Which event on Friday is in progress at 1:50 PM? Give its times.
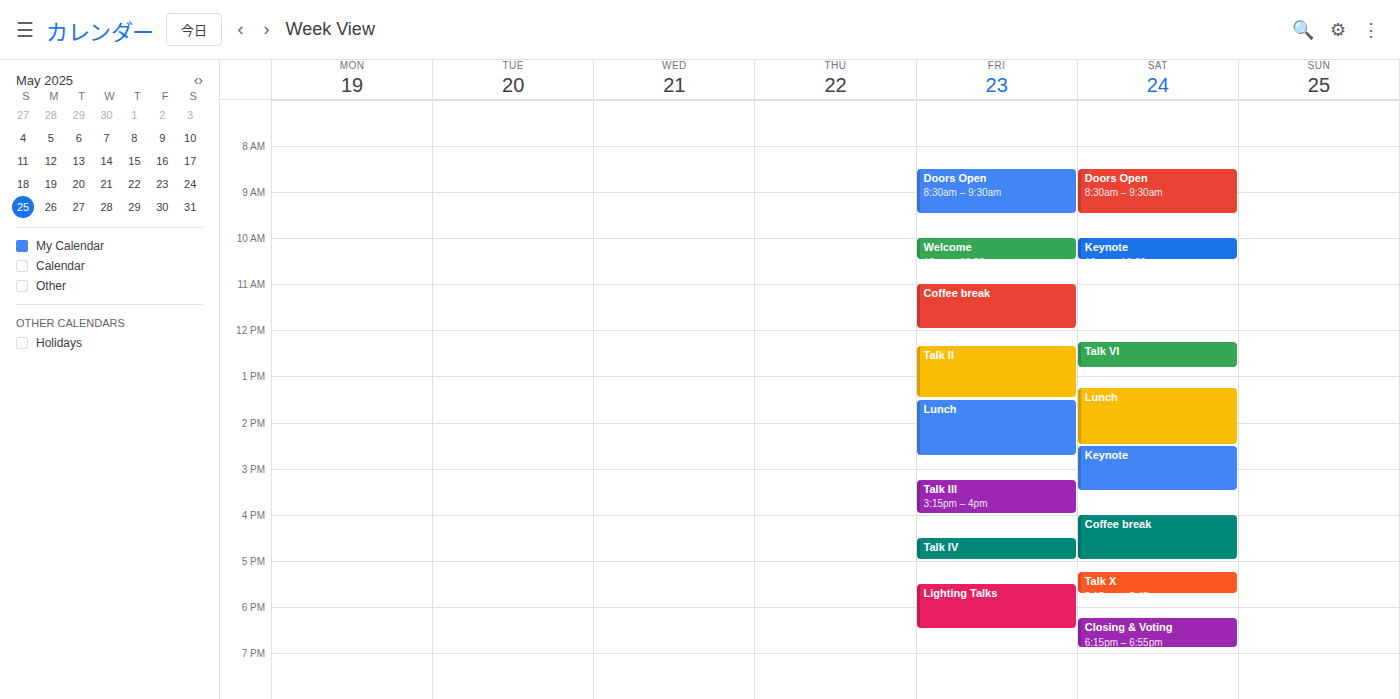
"Lunch", 1:30 PM to 2:45 PM